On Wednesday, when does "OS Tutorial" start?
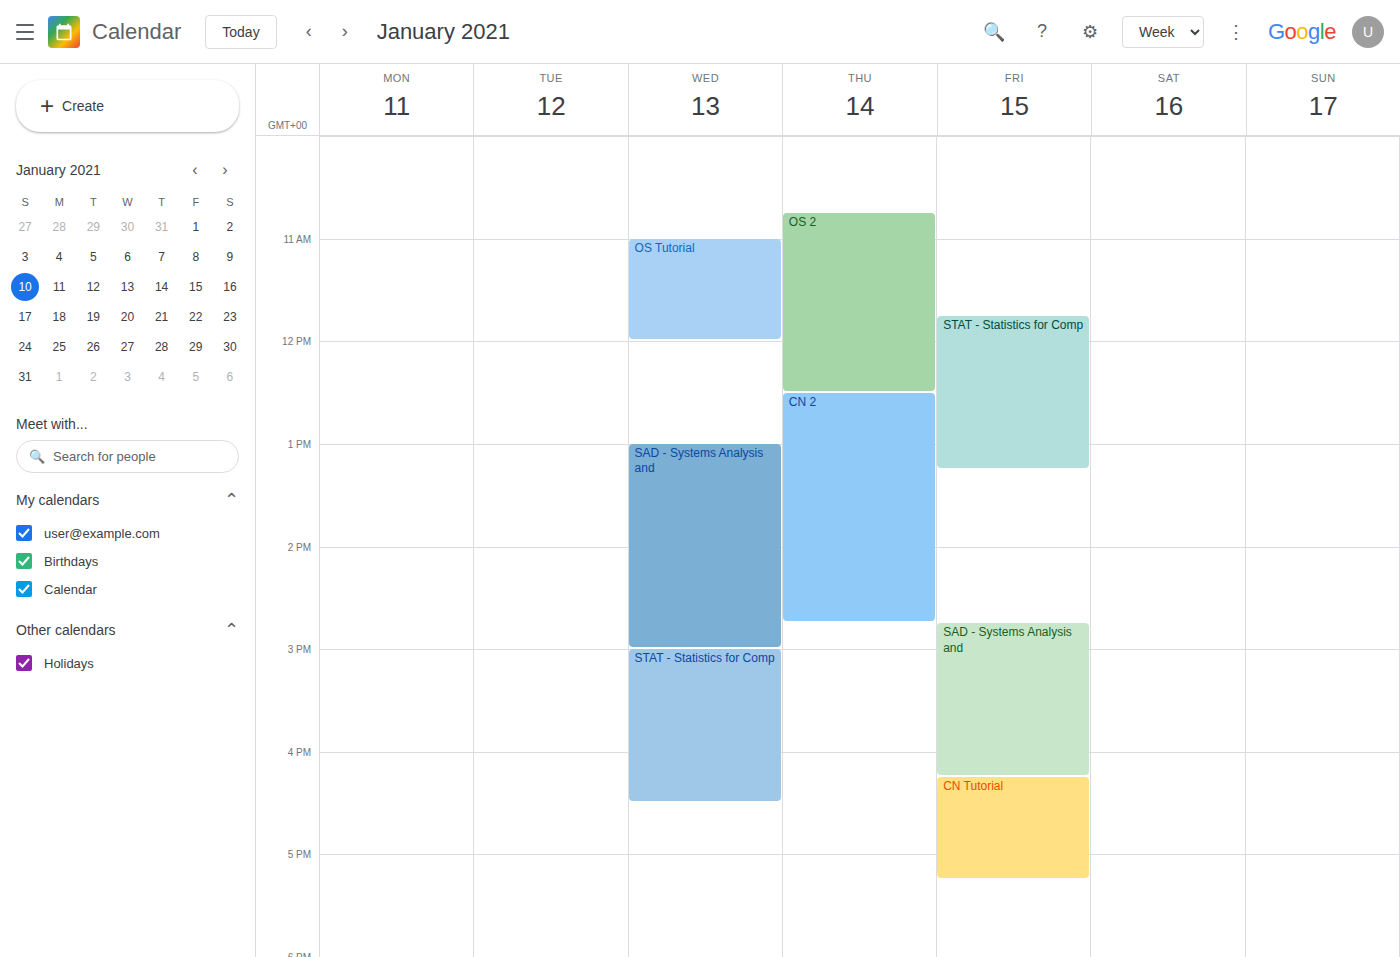
11:00 AM